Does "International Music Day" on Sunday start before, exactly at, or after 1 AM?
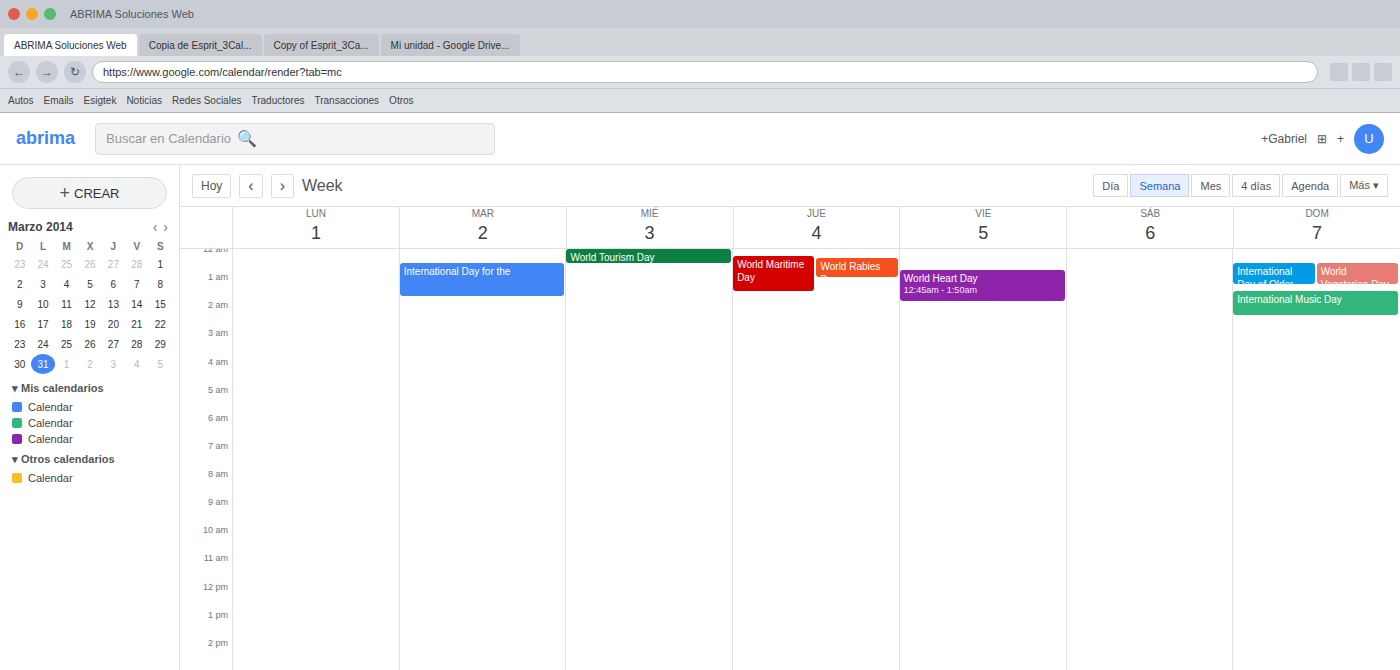
1:30 AM -- after 1 AM, 30 minutes below the 1 AM line.